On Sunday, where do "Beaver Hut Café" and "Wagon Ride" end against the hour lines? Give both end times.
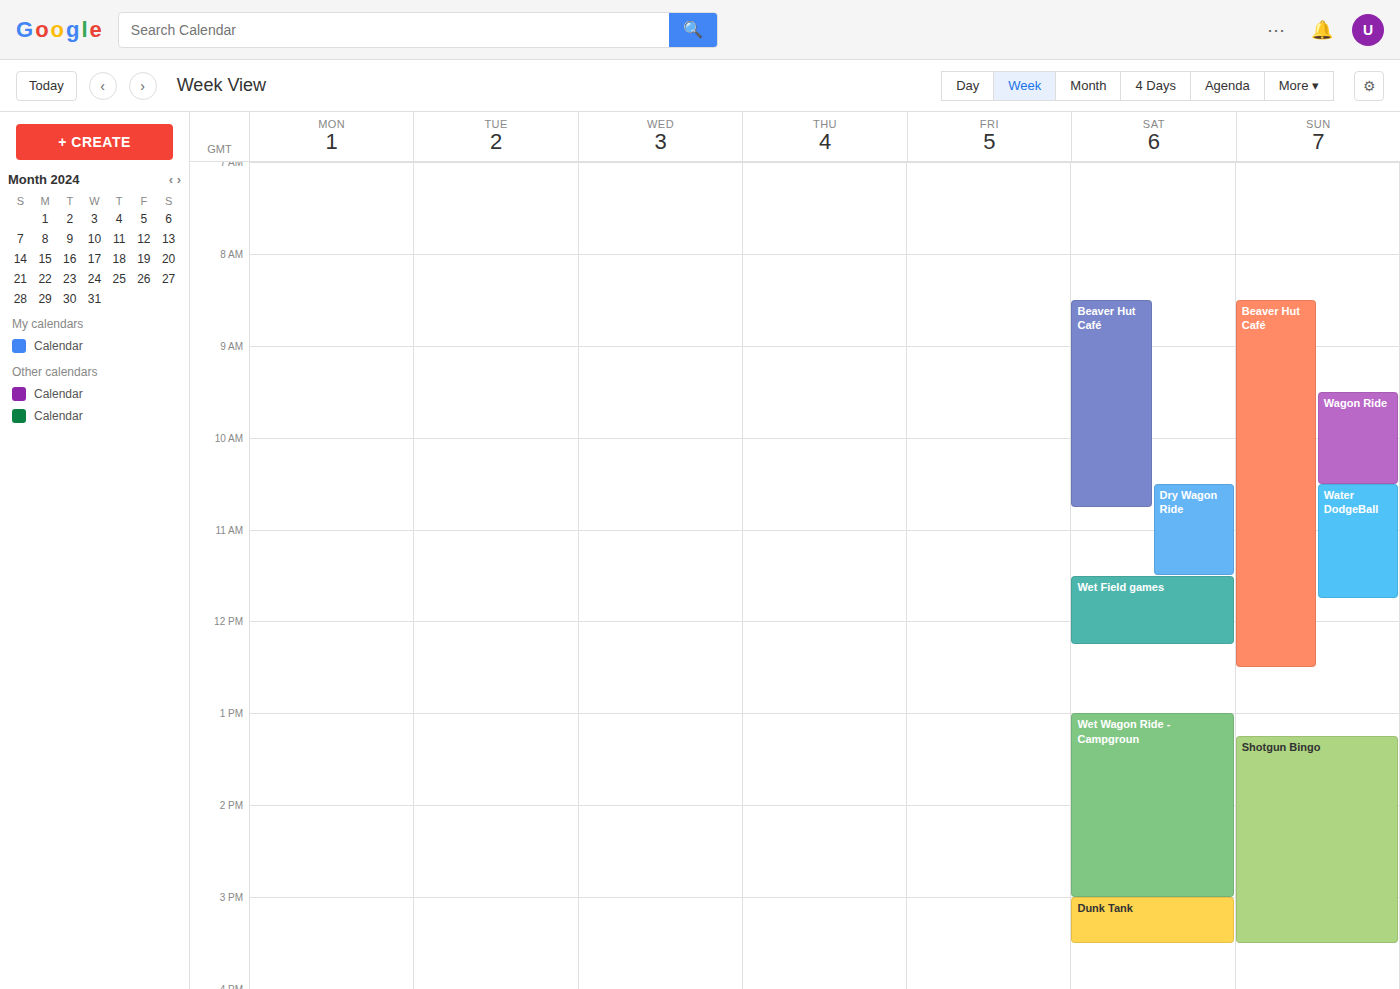
"Beaver Hut Café": 12:30 PM, halfway between the 12 PM and 1 PM lines. "Wagon Ride": 10:30 AM, halfway between the 10 AM and 11 AM lines.